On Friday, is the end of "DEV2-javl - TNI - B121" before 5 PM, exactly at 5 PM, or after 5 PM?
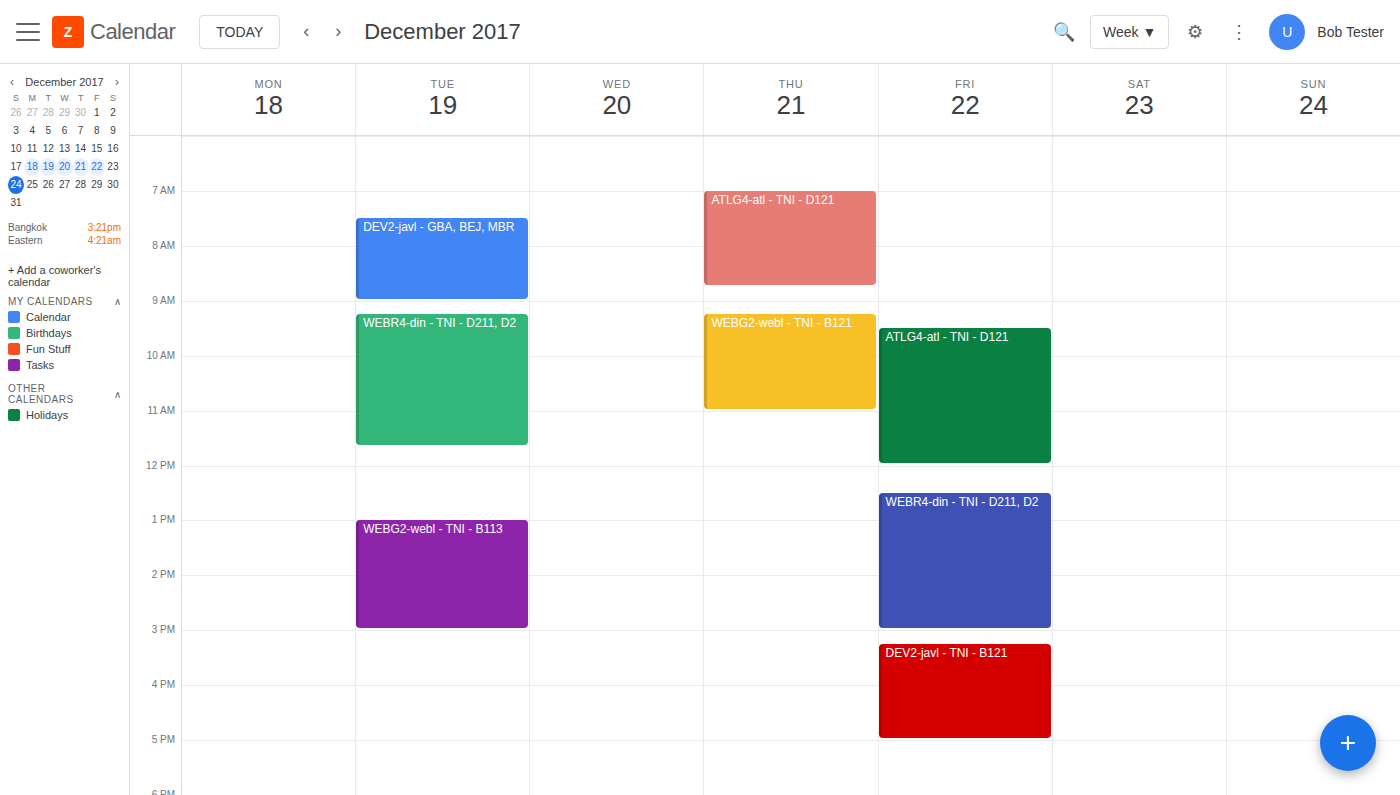
5:00 PM -- exactly at 5 PM, on the 5 PM line.